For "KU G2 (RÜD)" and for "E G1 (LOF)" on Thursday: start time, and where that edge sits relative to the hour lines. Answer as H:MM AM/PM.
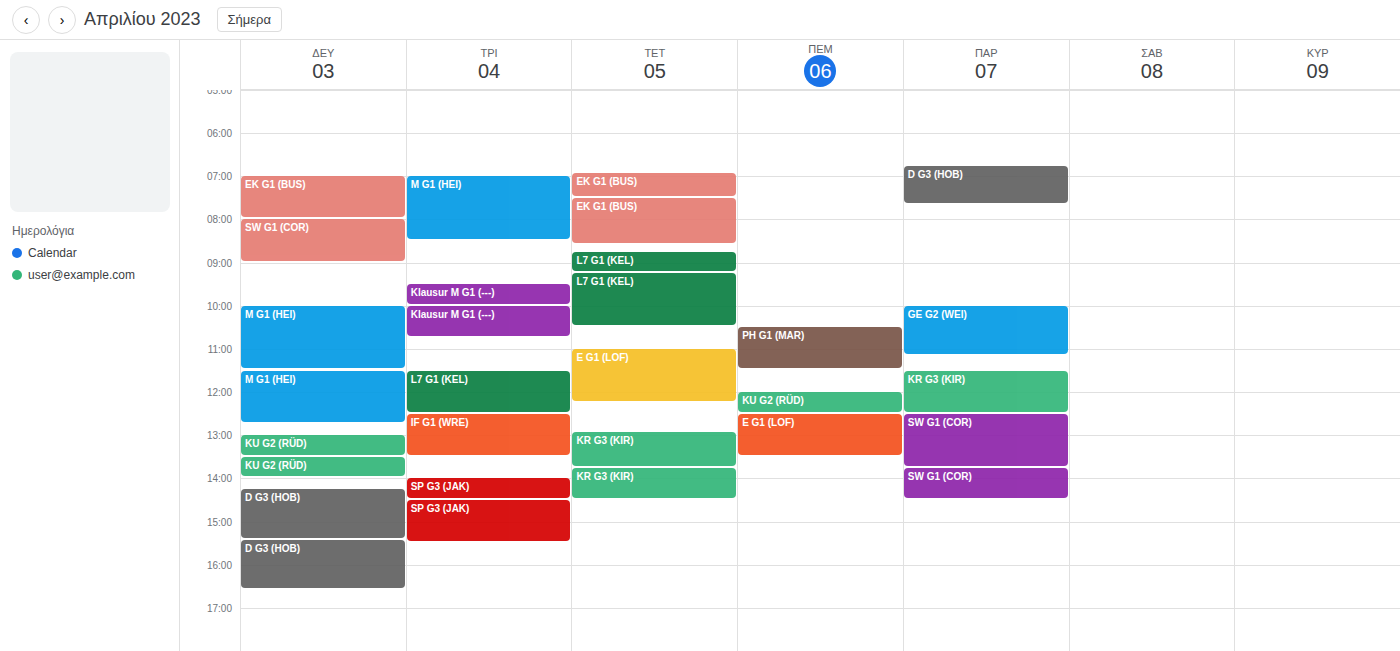
"KU G2 (RÜD)": 12:00 PM, exactly on the 12 PM line. "E G1 (LOF)": 12:30 PM, halfway between the 12 PM and 1 PM lines.